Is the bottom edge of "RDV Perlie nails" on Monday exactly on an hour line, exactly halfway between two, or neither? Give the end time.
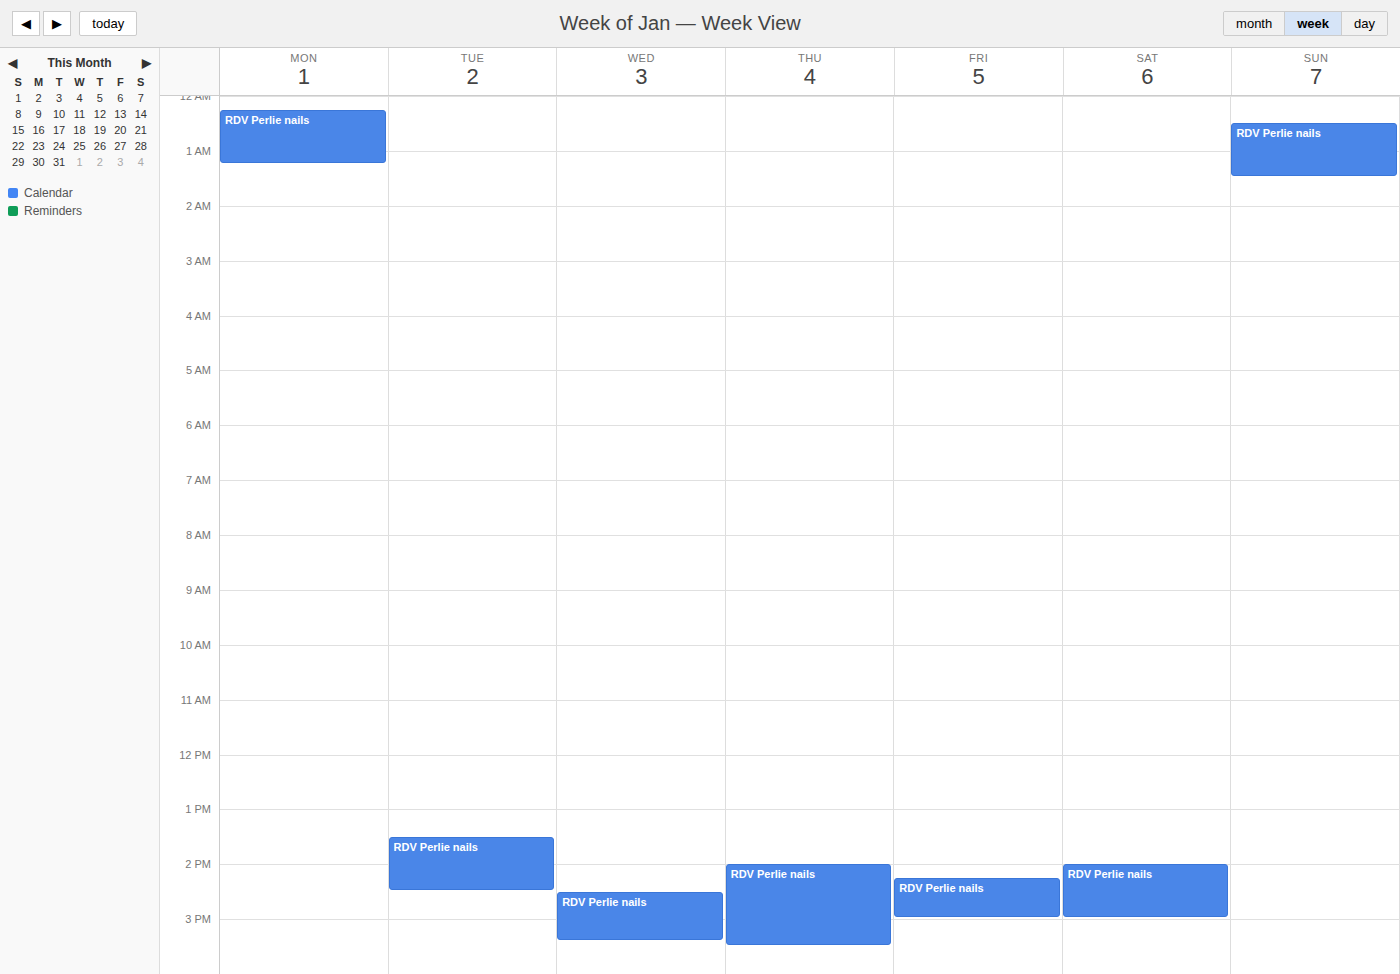
1:15 AM -- neither: a quarter of the way from the 1 AM line to the 2 AM line.